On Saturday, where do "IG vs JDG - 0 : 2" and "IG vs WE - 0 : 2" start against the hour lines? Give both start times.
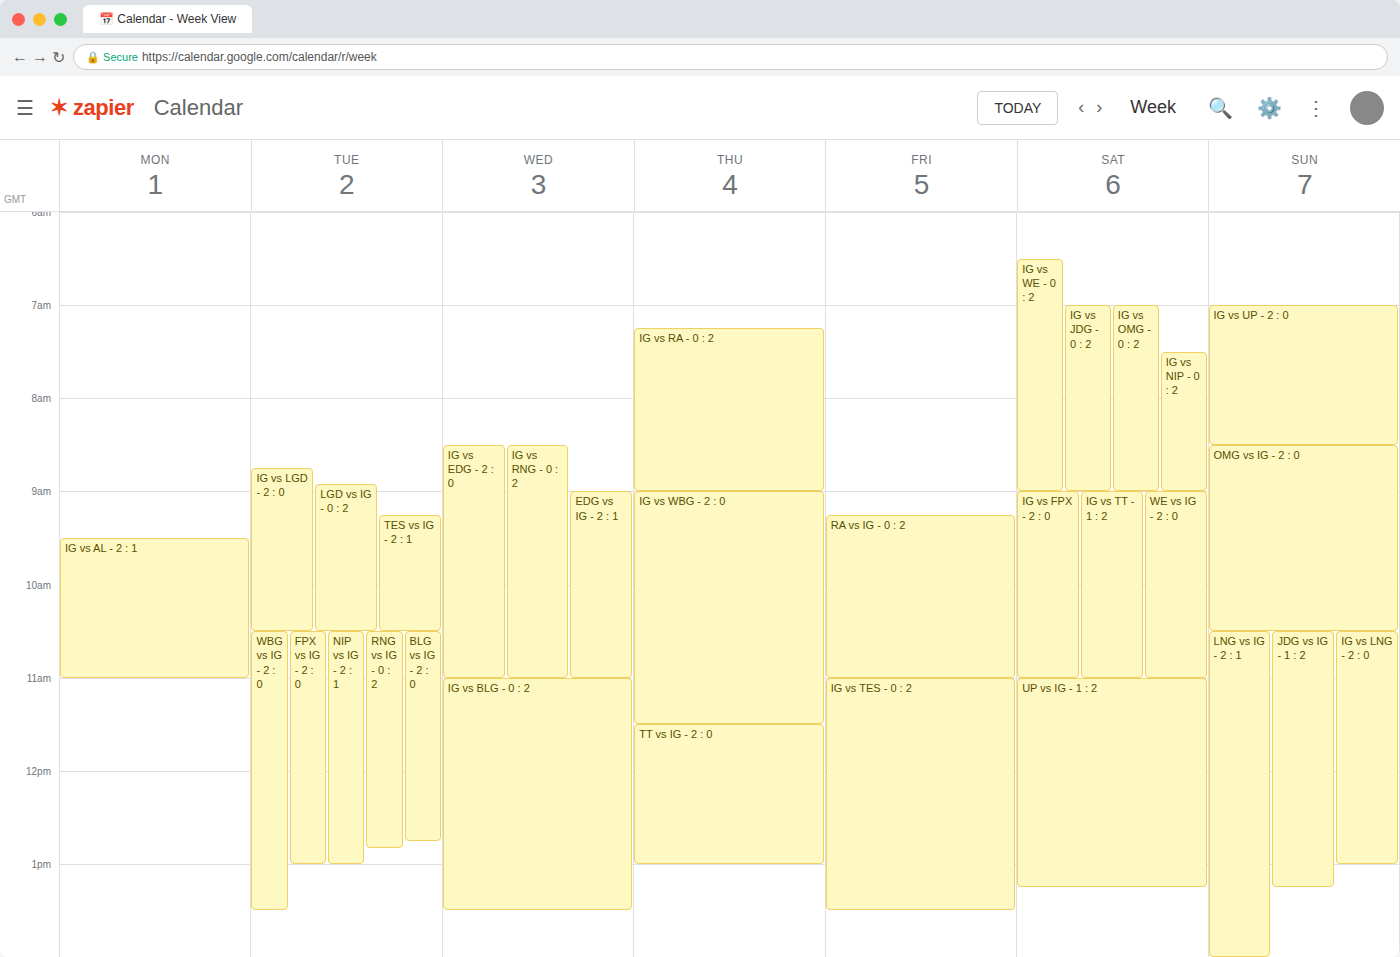
"IG vs JDG - 0 : 2": 7:00 AM, exactly on the 7 AM line. "IG vs WE - 0 : 2": 6:30 AM, halfway between the 6 AM and 7 AM lines.